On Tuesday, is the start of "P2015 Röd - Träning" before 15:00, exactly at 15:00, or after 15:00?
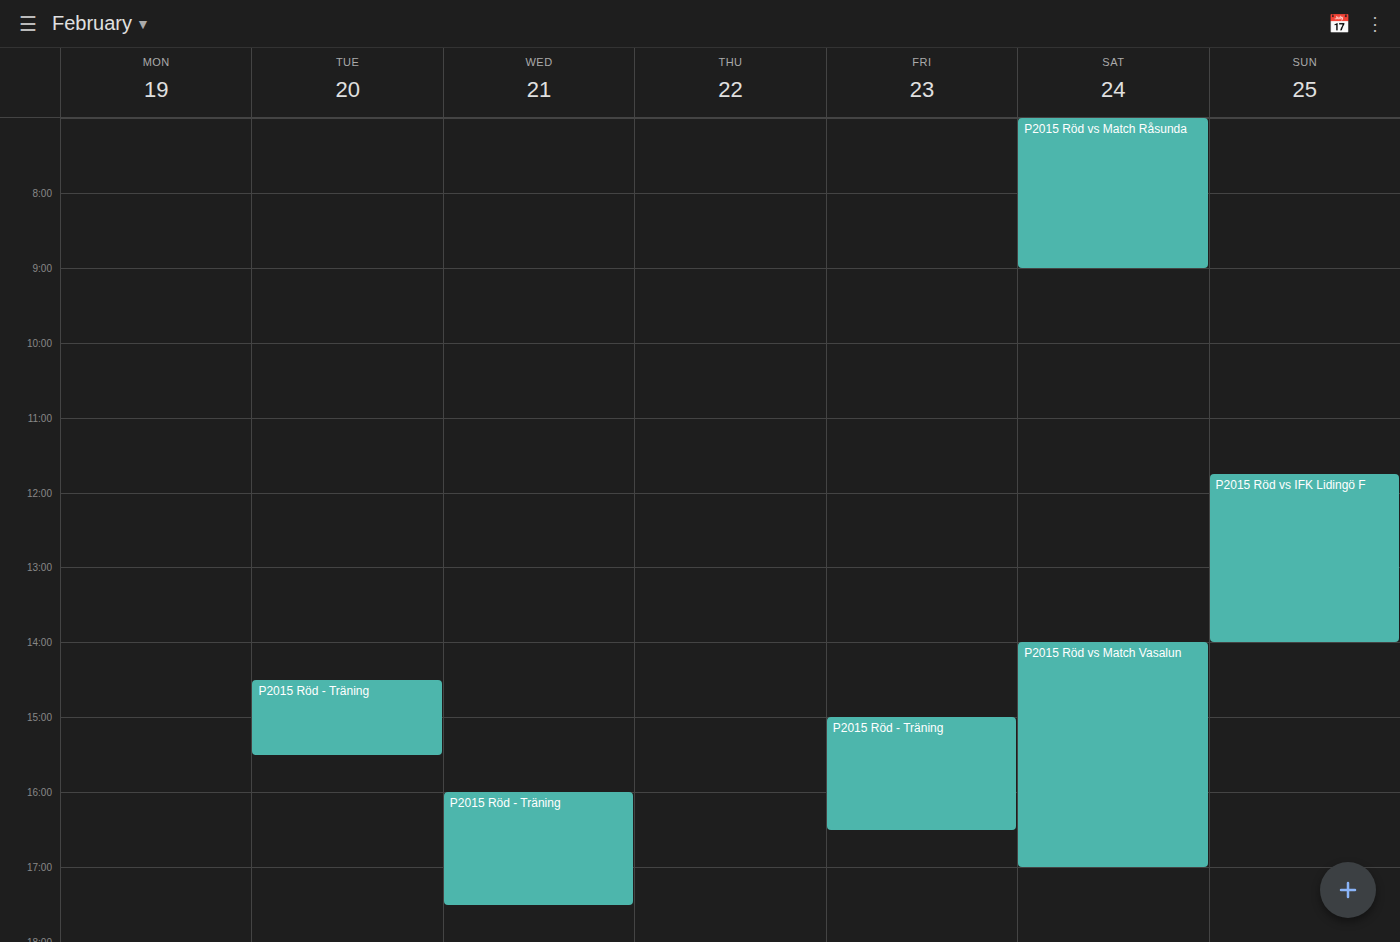
14:30 -- before 15:00, 30 minutes above the 15:00 line.